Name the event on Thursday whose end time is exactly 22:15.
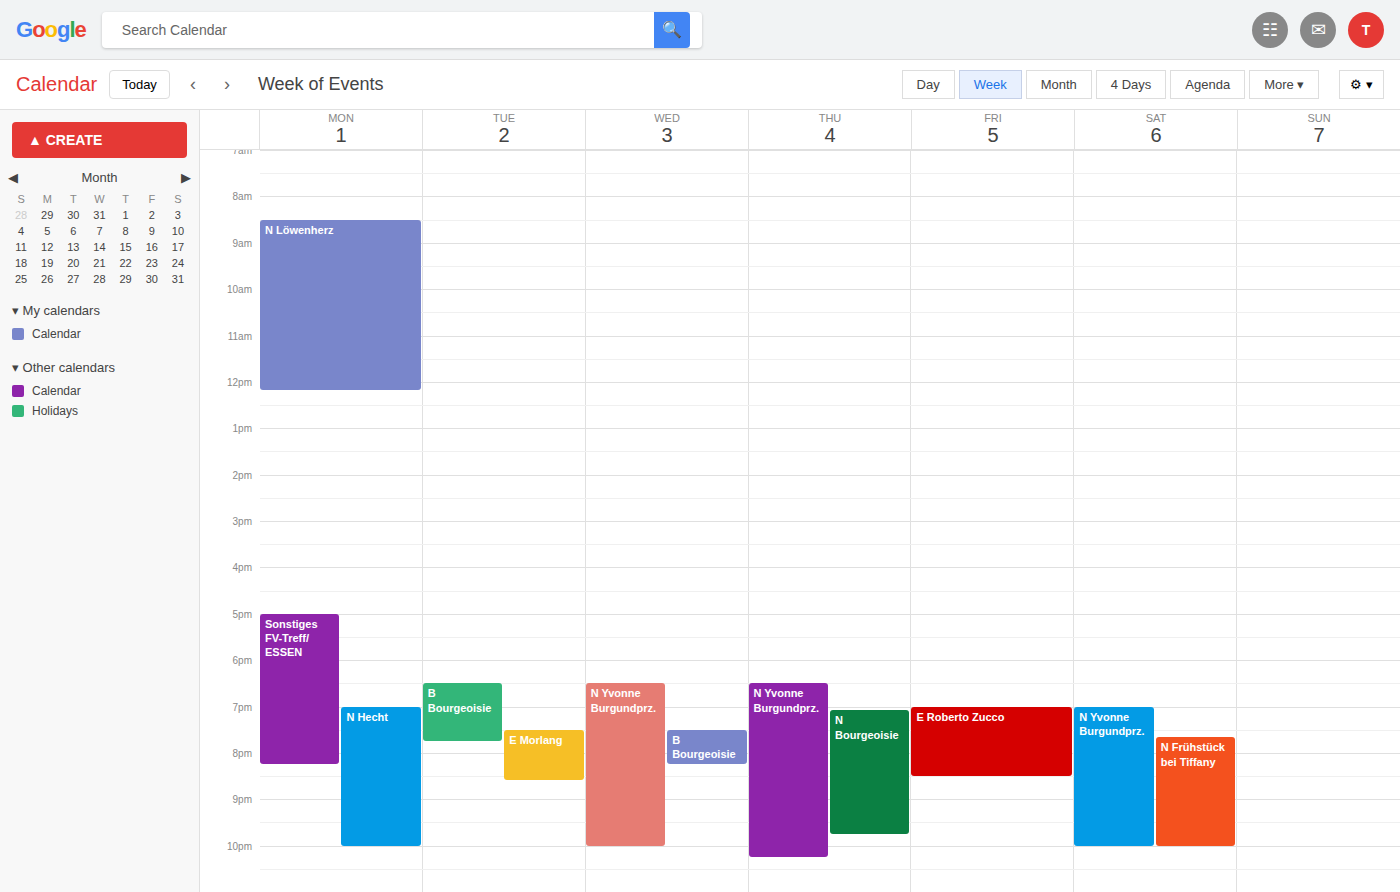
"N Yvonne Burgundprz."